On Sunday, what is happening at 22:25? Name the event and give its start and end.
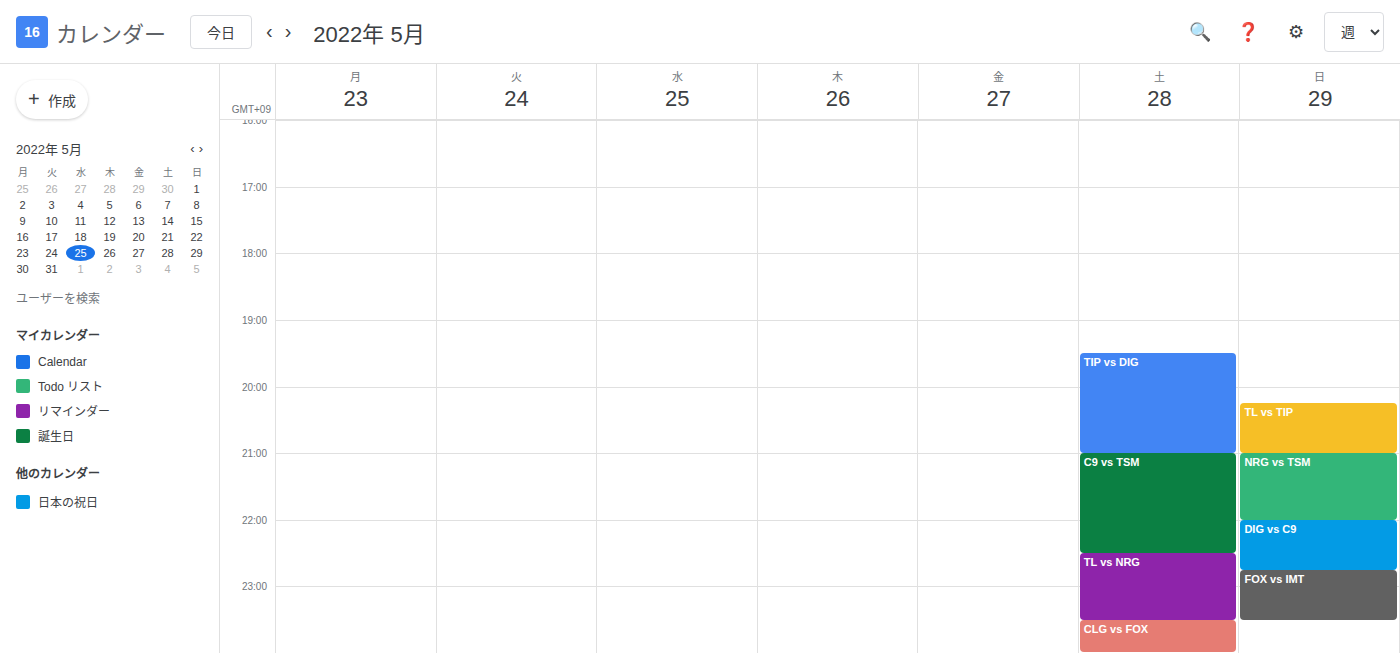
"DIG vs C9", 22:00 to 22:45